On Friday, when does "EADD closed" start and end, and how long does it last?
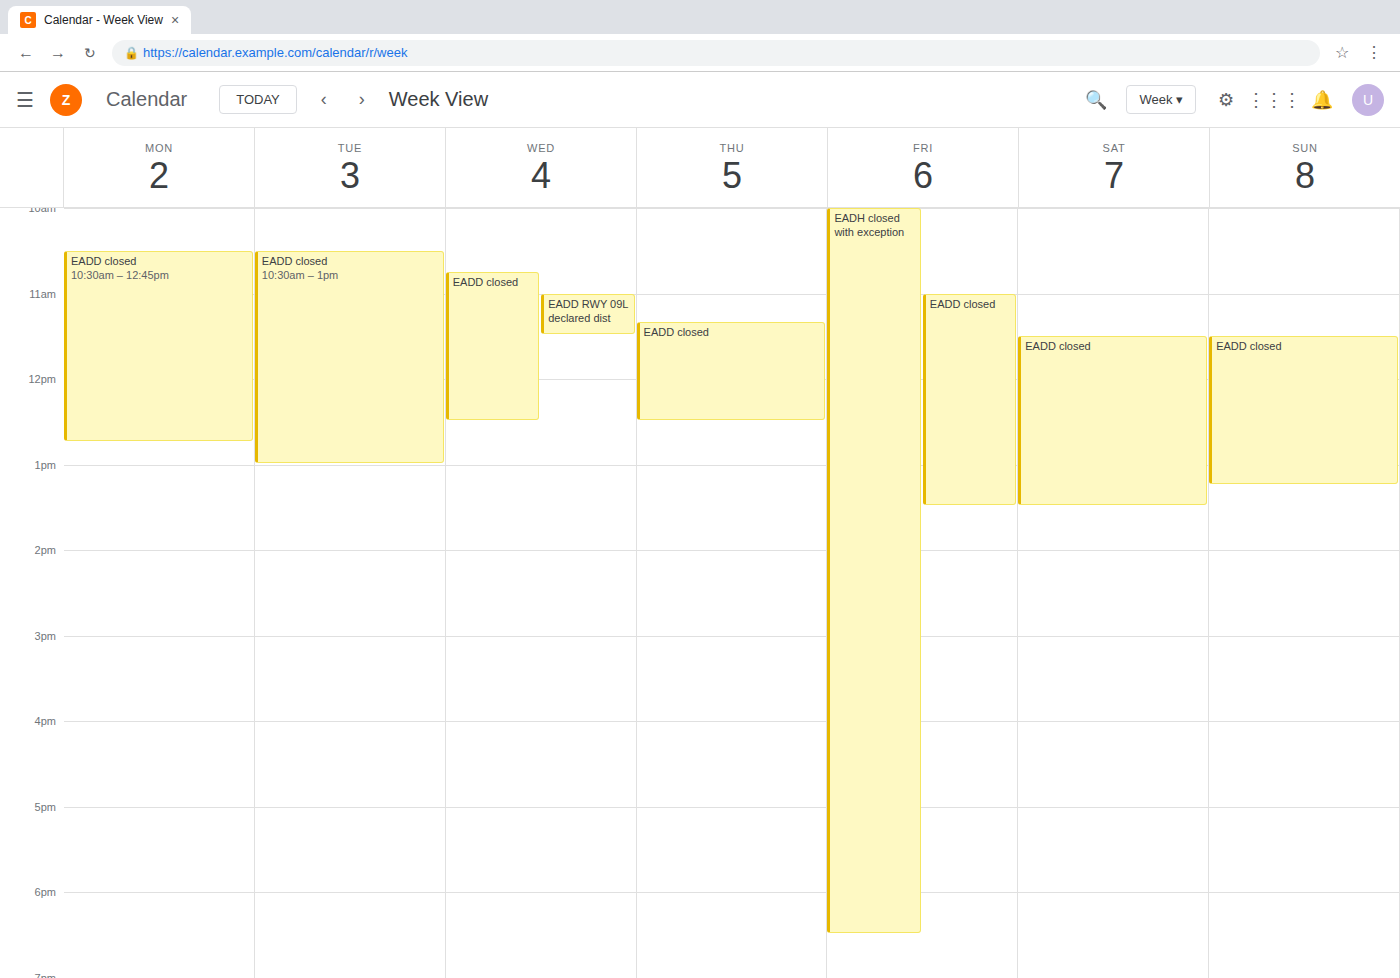
11:00 AM to 1:30 PM, 2 hours 30 minutes